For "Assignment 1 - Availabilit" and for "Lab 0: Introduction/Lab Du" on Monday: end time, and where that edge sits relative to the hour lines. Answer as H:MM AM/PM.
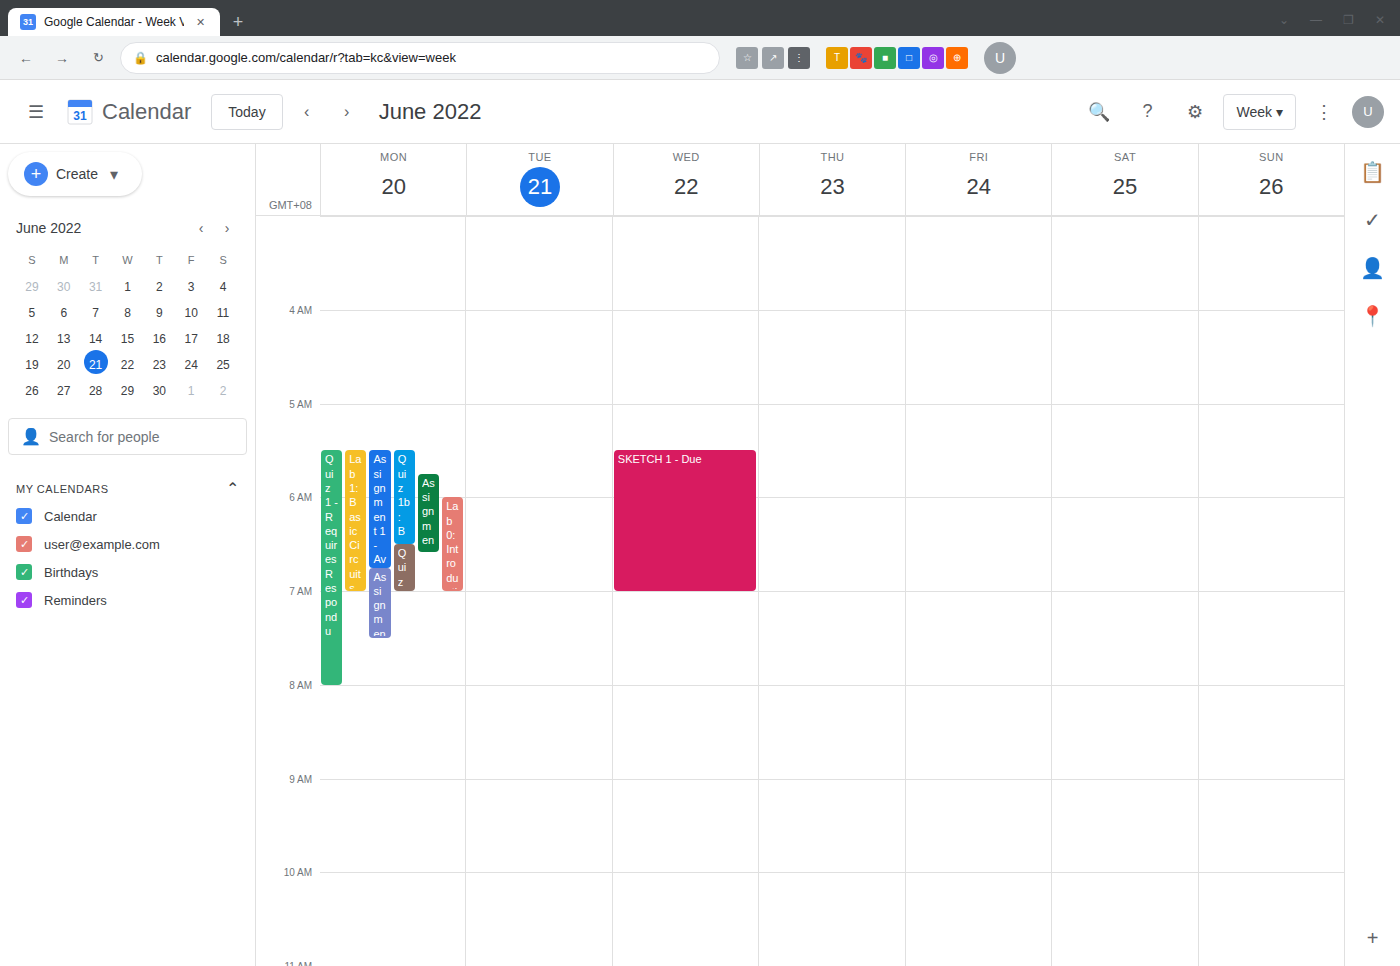
"Assignment 1 - Availabilit": 6:45 AM, neither: three quarters of the way from the 6 AM line to the 7 AM line. "Lab 0: Introduction/Lab Du": 7:00 AM, exactly on the 7 AM line.